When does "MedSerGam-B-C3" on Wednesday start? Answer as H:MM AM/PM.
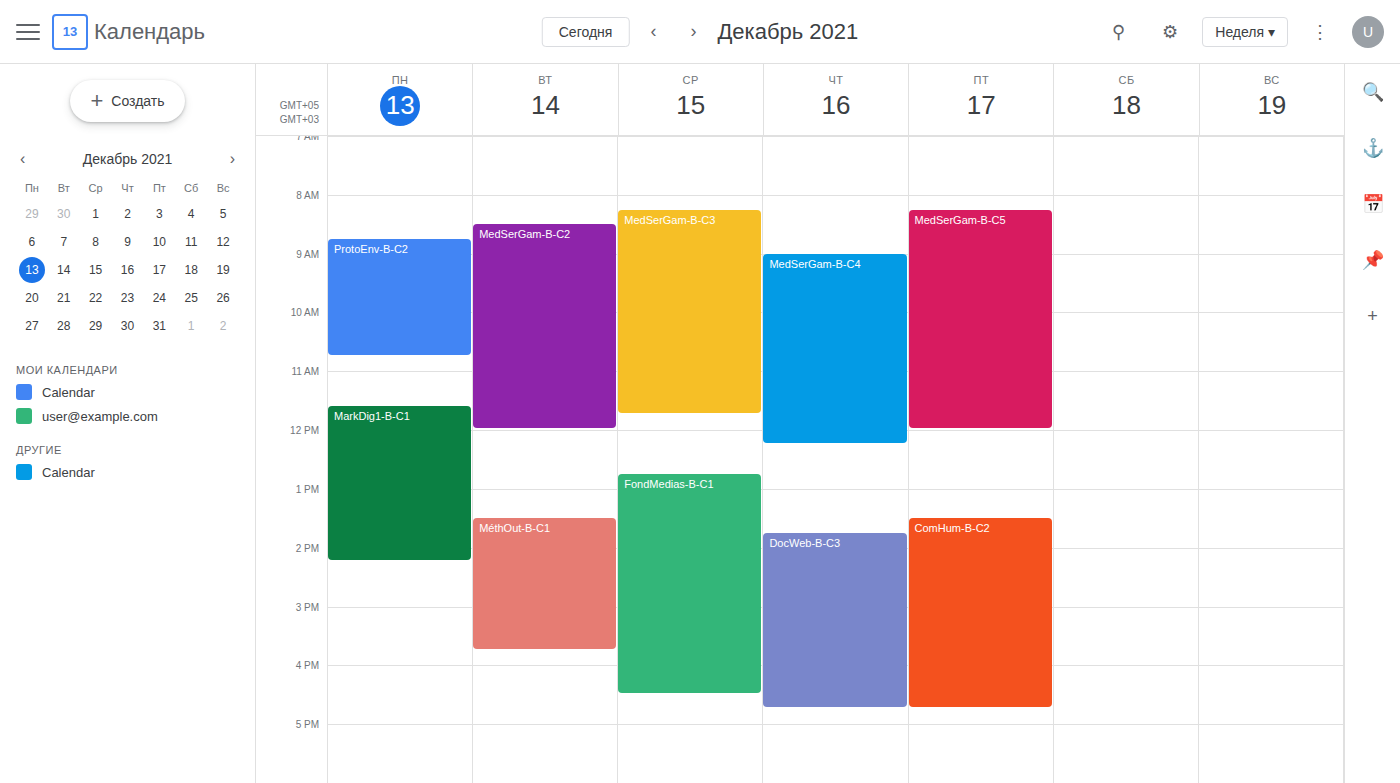
8:15 AM